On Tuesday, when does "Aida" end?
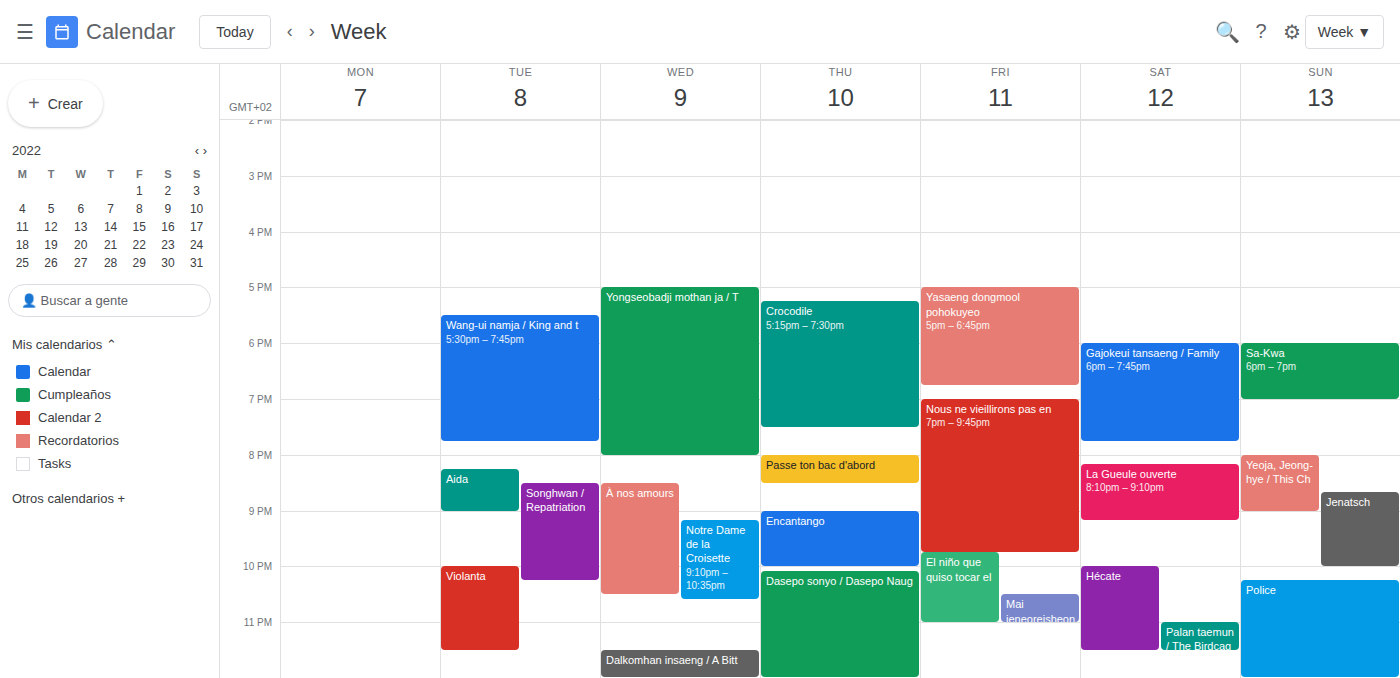
9:00 PM